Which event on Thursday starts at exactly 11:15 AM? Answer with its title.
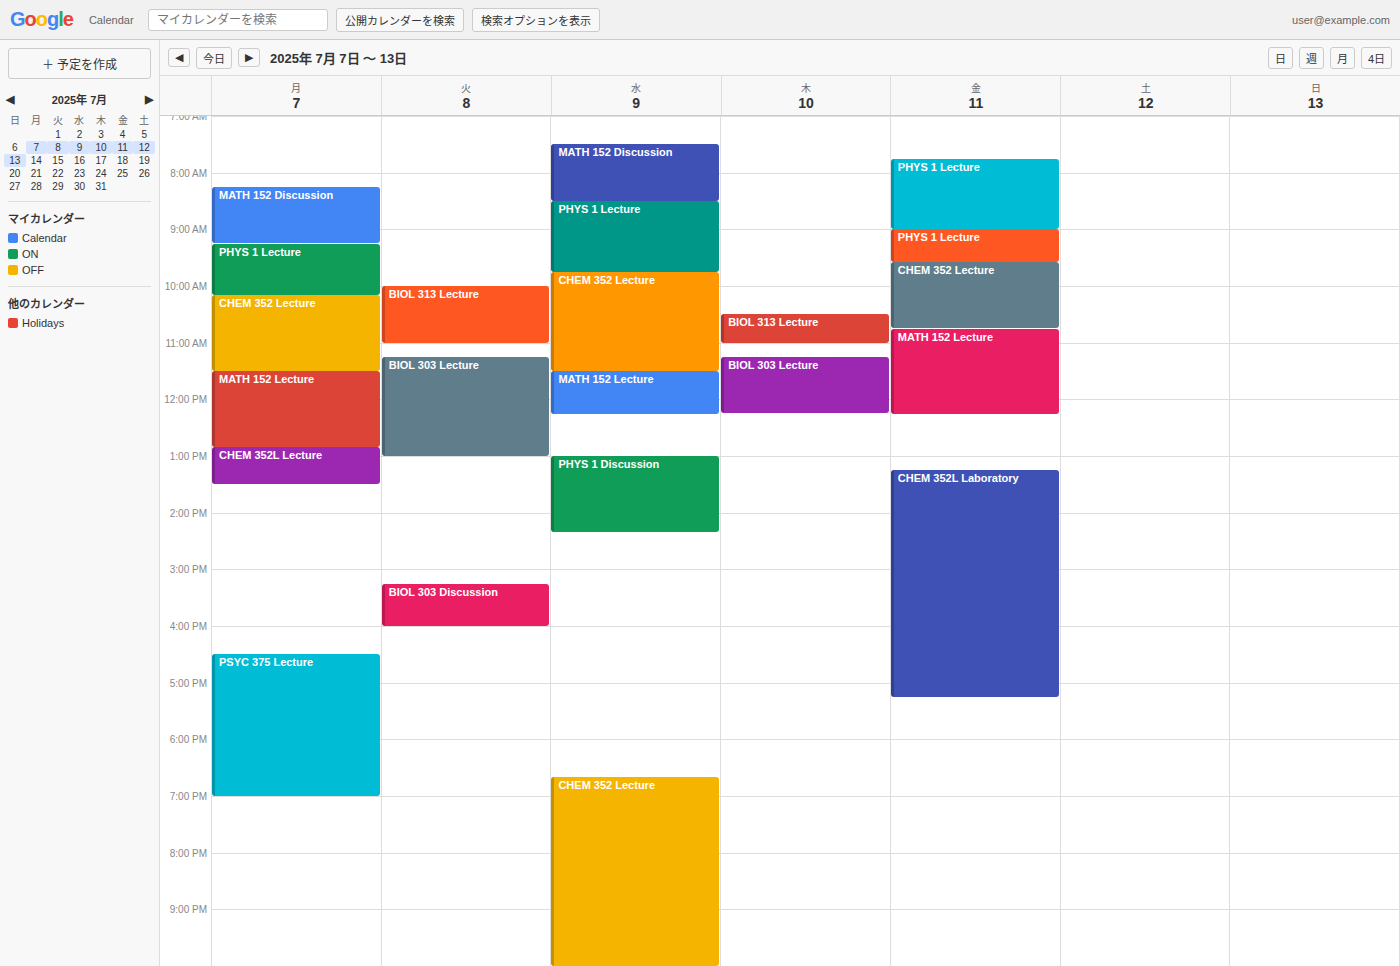
"BIOL 303 Lecture"